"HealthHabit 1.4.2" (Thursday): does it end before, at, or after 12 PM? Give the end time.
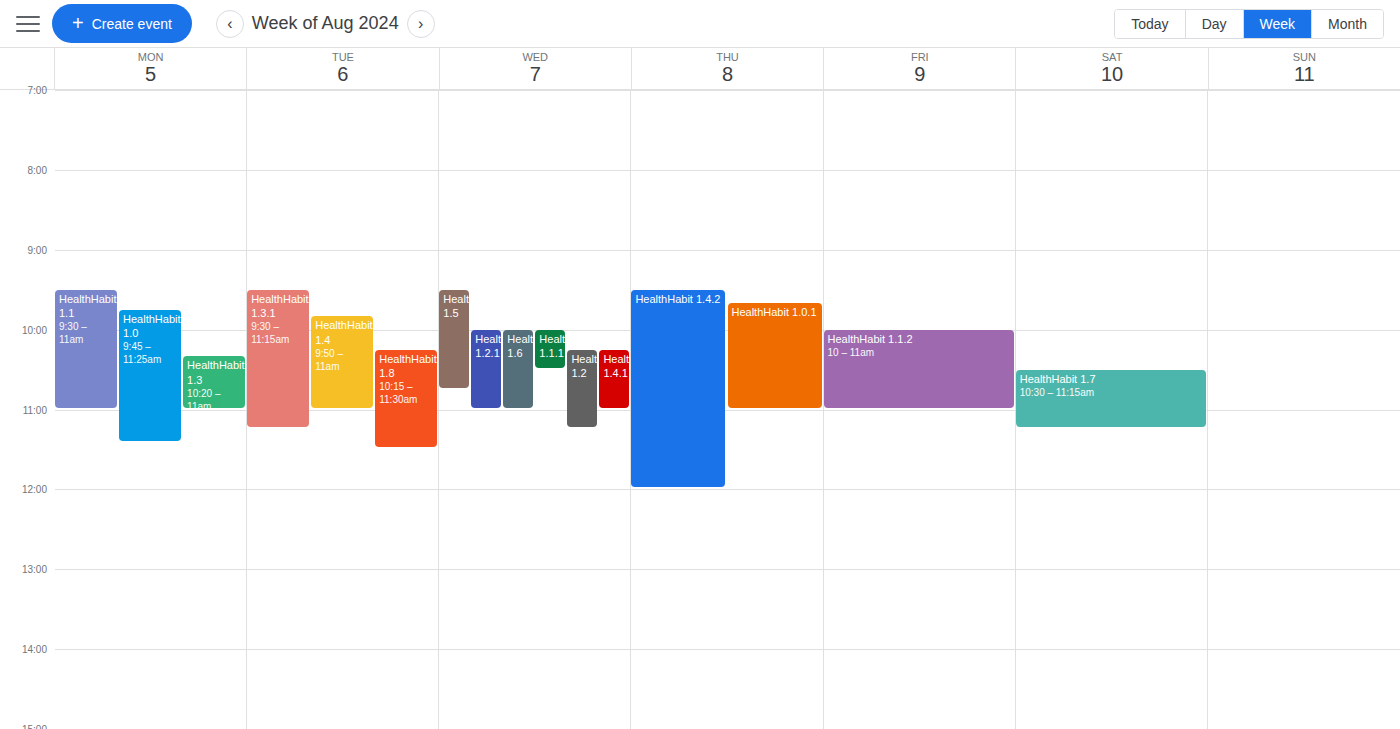
12:00 PM -- exactly at 12 PM, on the 12 PM line.